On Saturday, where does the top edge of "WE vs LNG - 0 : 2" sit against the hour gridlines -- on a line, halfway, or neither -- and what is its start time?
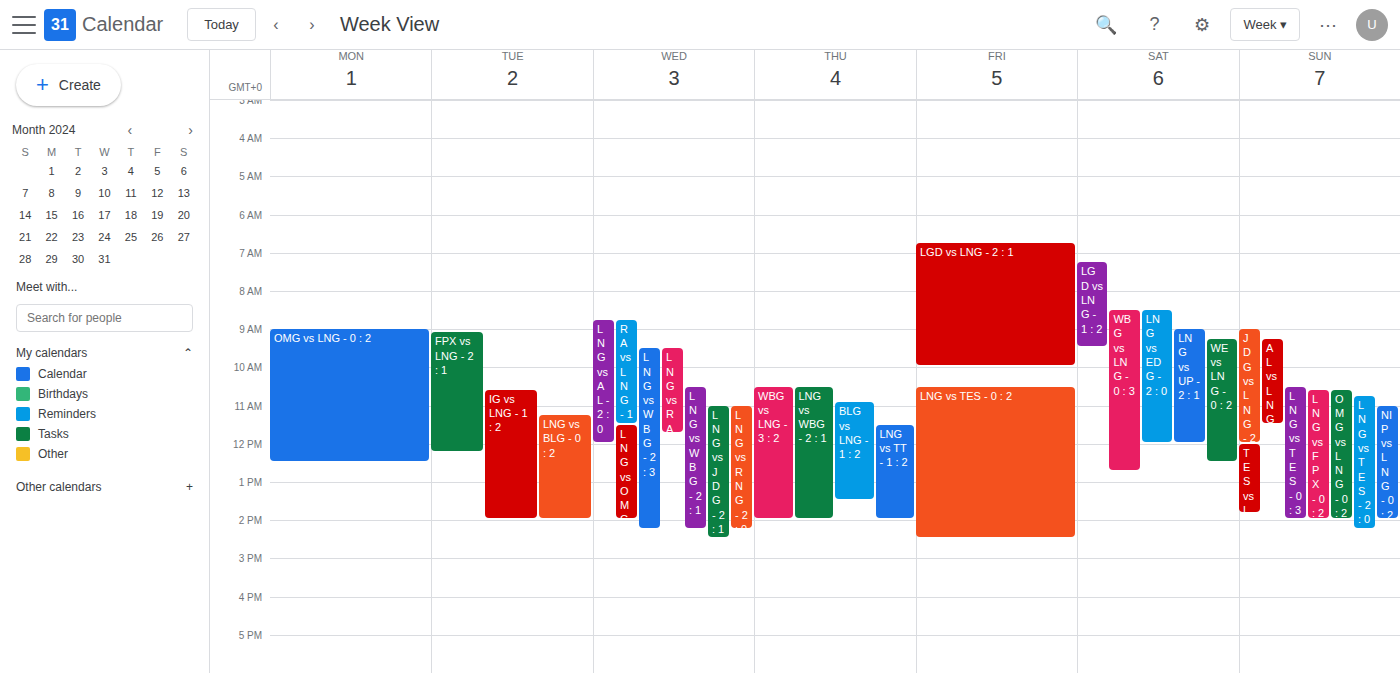
9:15 AM -- neither: a quarter of the way from the 9 AM line to the 10 AM line.